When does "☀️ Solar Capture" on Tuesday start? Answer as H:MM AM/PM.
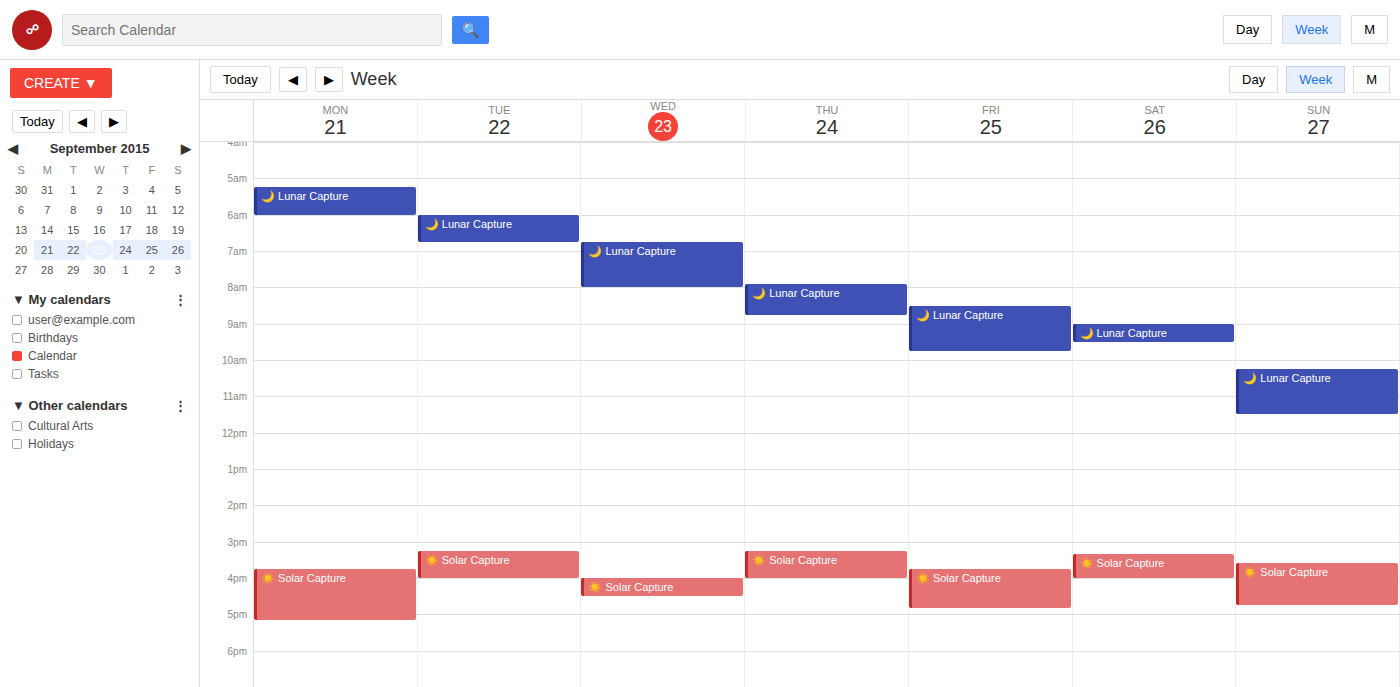
3:15 PM